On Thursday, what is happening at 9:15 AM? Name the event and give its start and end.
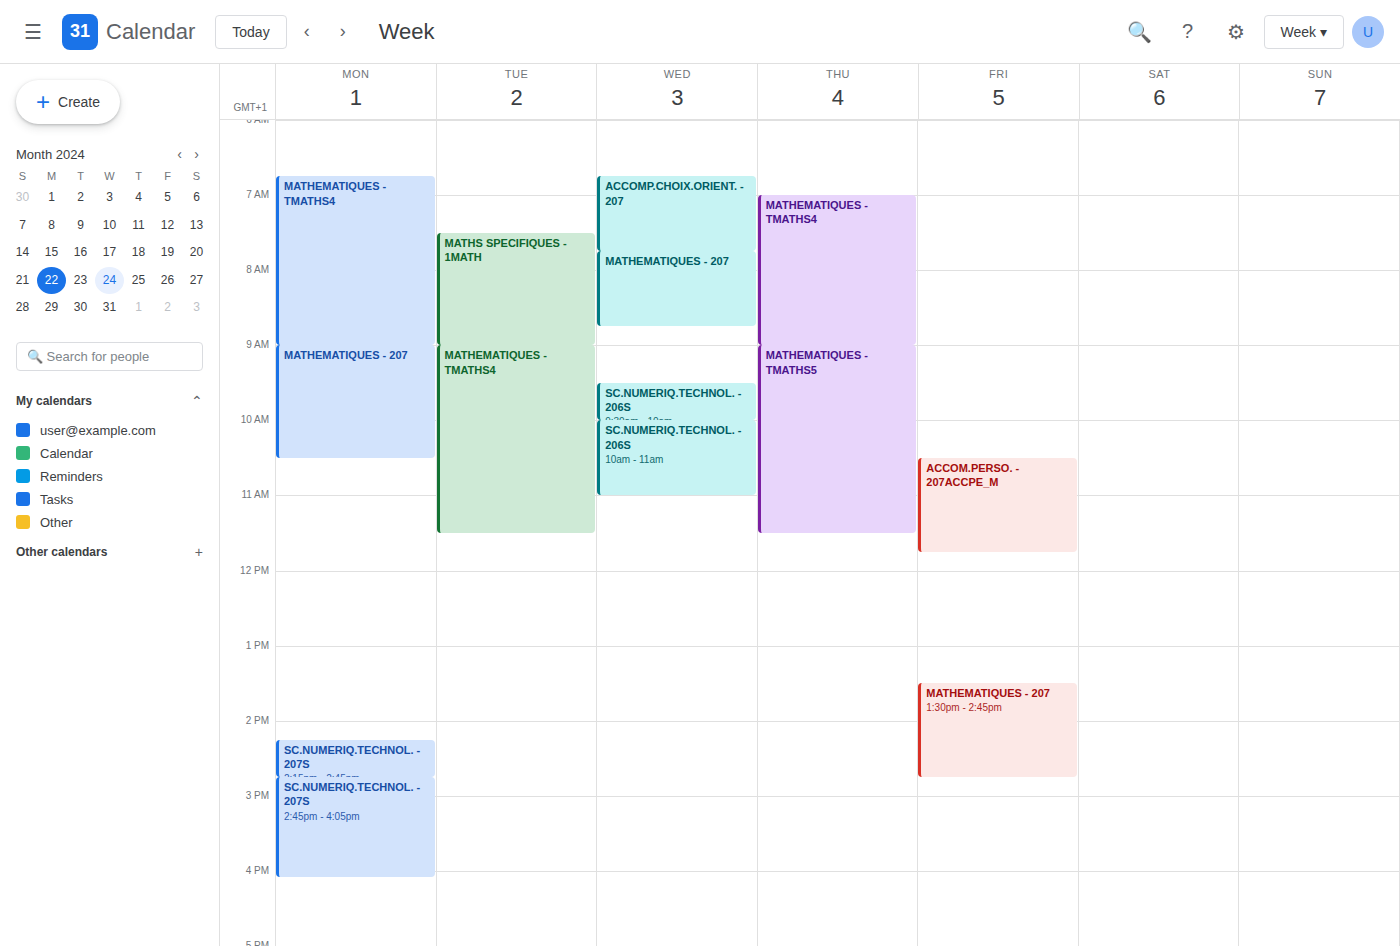
"MATHEMATIQUES - TMATHS5", 9:00 AM to 11:30 AM